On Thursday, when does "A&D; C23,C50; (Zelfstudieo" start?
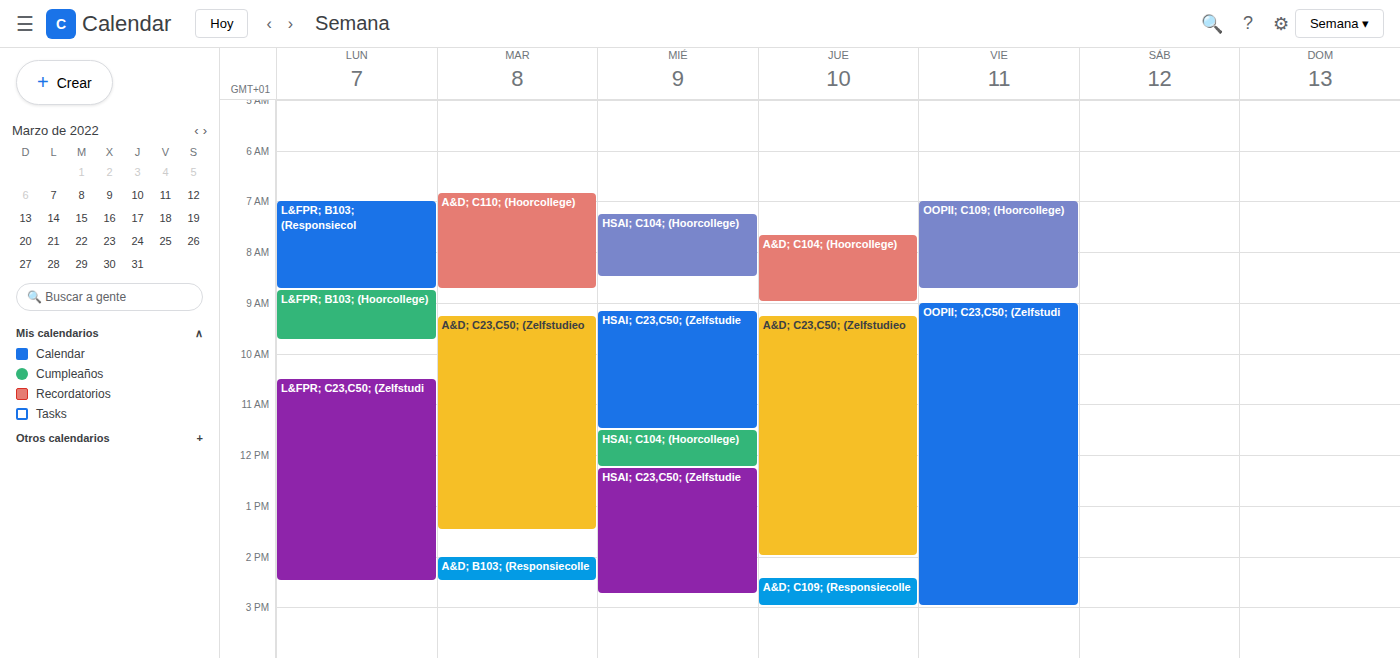
9:15 AM